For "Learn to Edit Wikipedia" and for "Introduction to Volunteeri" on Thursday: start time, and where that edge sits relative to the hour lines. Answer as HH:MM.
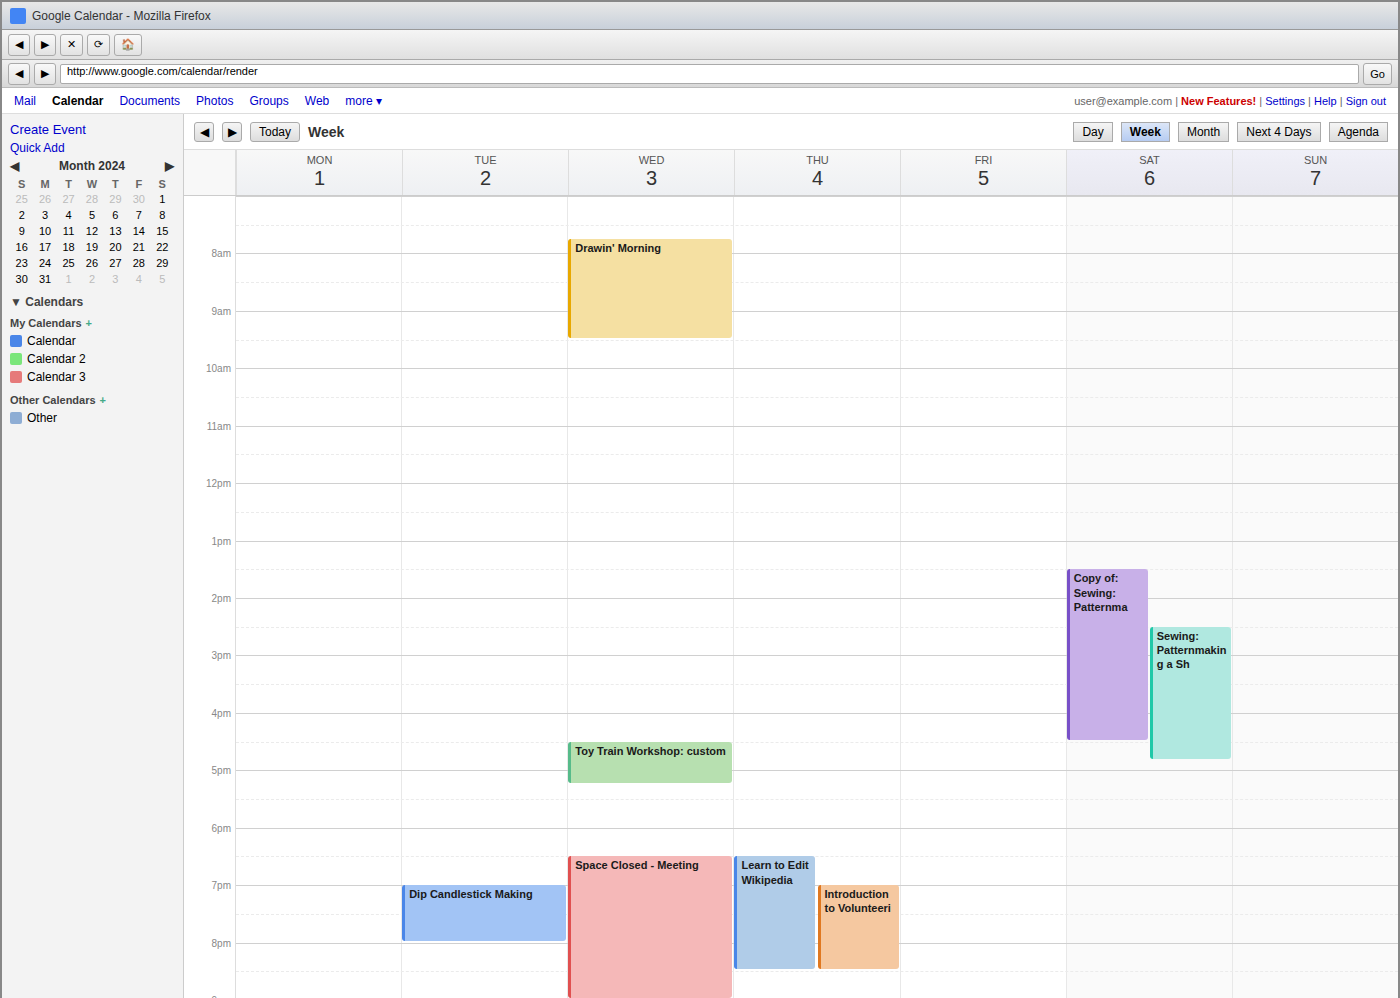
"Learn to Edit Wikipedia": 18:30, halfway between the 18:00 and 19:00 lines. "Introduction to Volunteeri": 19:00, exactly on the 19:00 line.